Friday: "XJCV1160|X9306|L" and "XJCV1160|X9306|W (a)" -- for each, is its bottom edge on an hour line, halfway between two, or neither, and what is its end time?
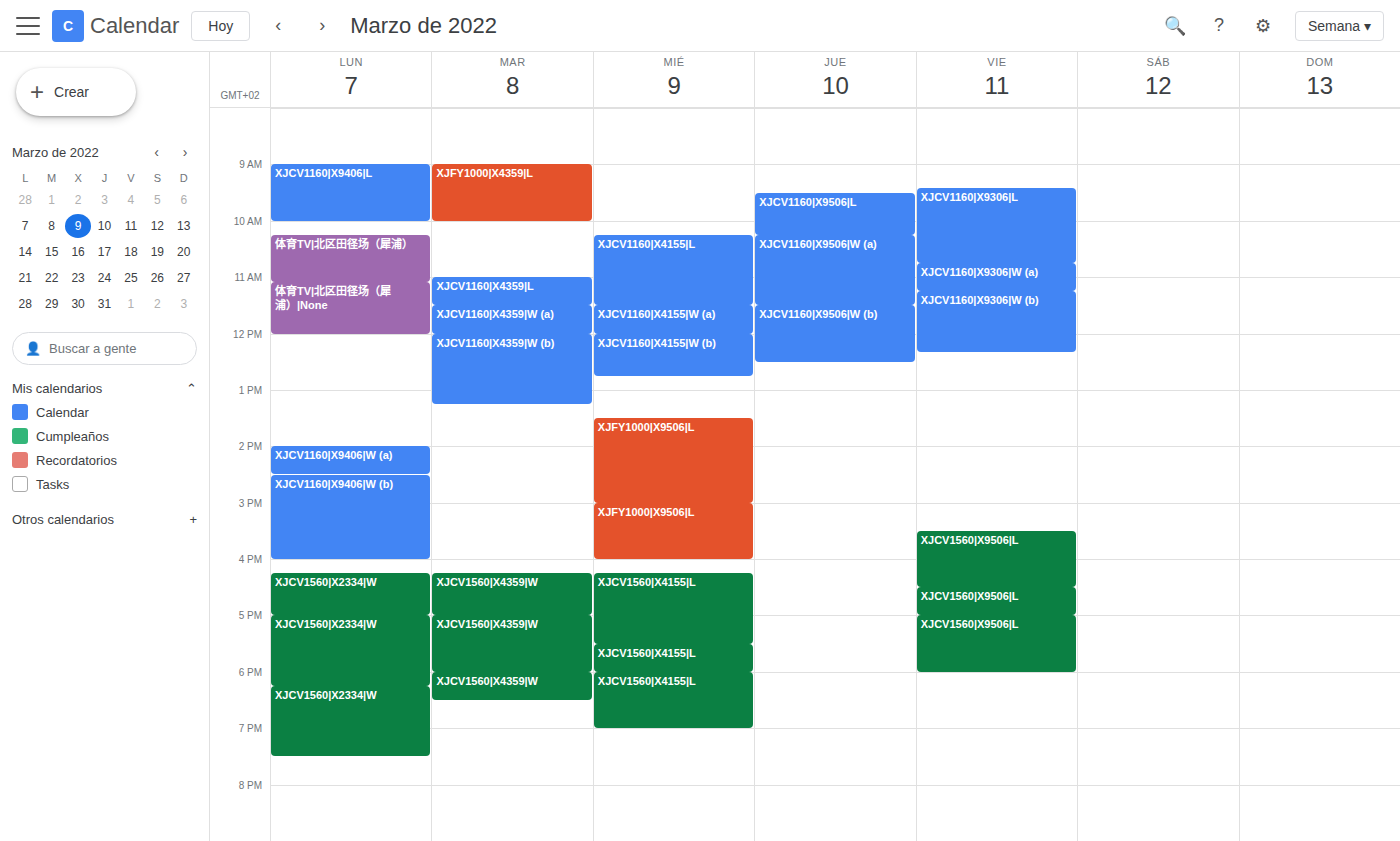
"XJCV1160|X9306|L": 10:45 AM, neither: three quarters of the way from the 10 AM line to the 11 AM line. "XJCV1160|X9306|W (a)": 11:15 AM, neither: a quarter of the way from the 11 AM line to the 12 PM line.